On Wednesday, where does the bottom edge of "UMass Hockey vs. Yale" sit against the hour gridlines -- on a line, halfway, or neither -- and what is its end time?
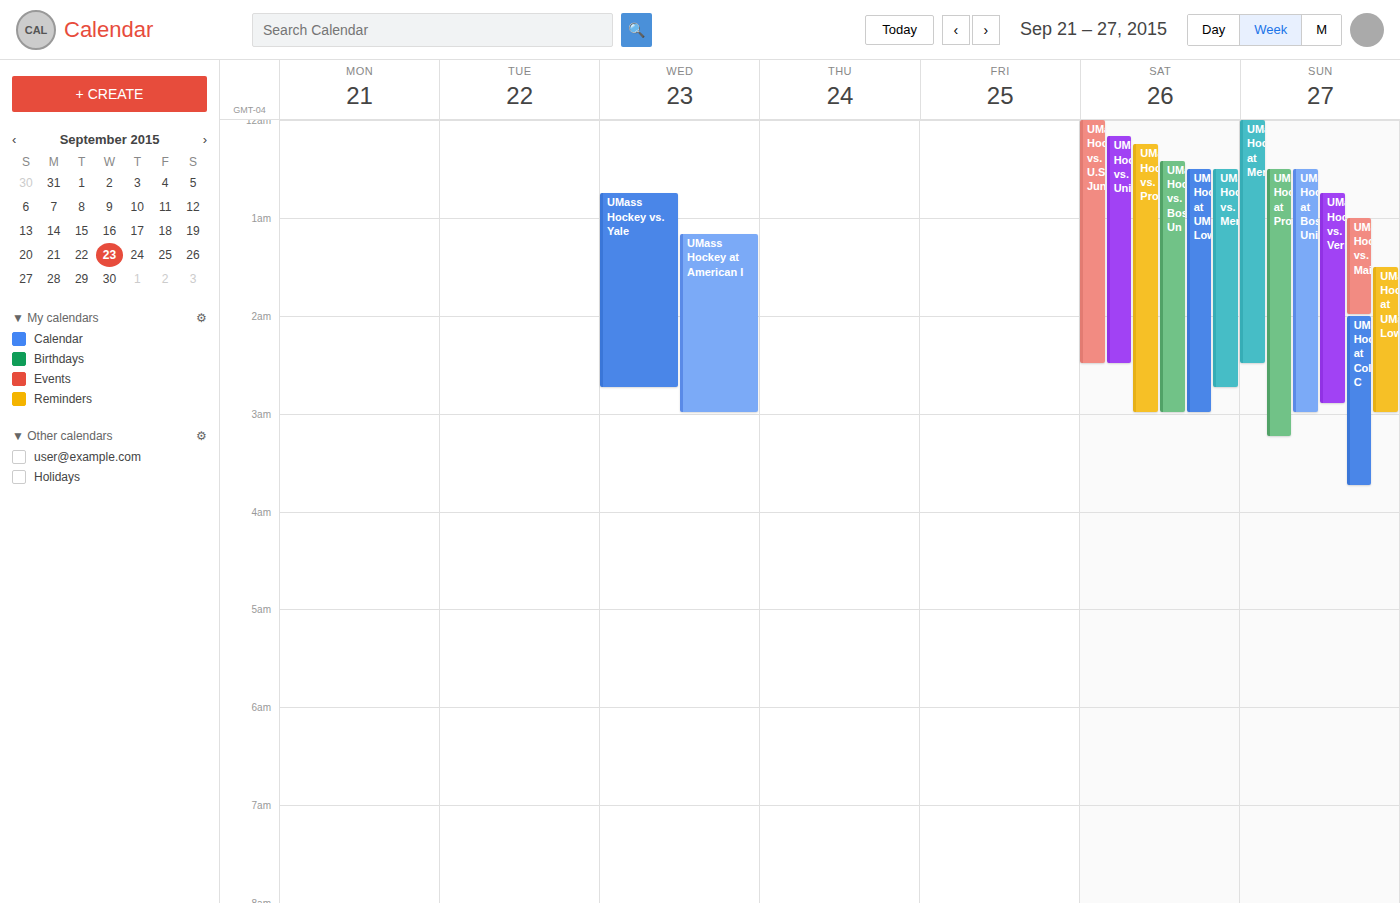
2:45 AM -- neither: three quarters of the way from the 2 AM line to the 3 AM line.